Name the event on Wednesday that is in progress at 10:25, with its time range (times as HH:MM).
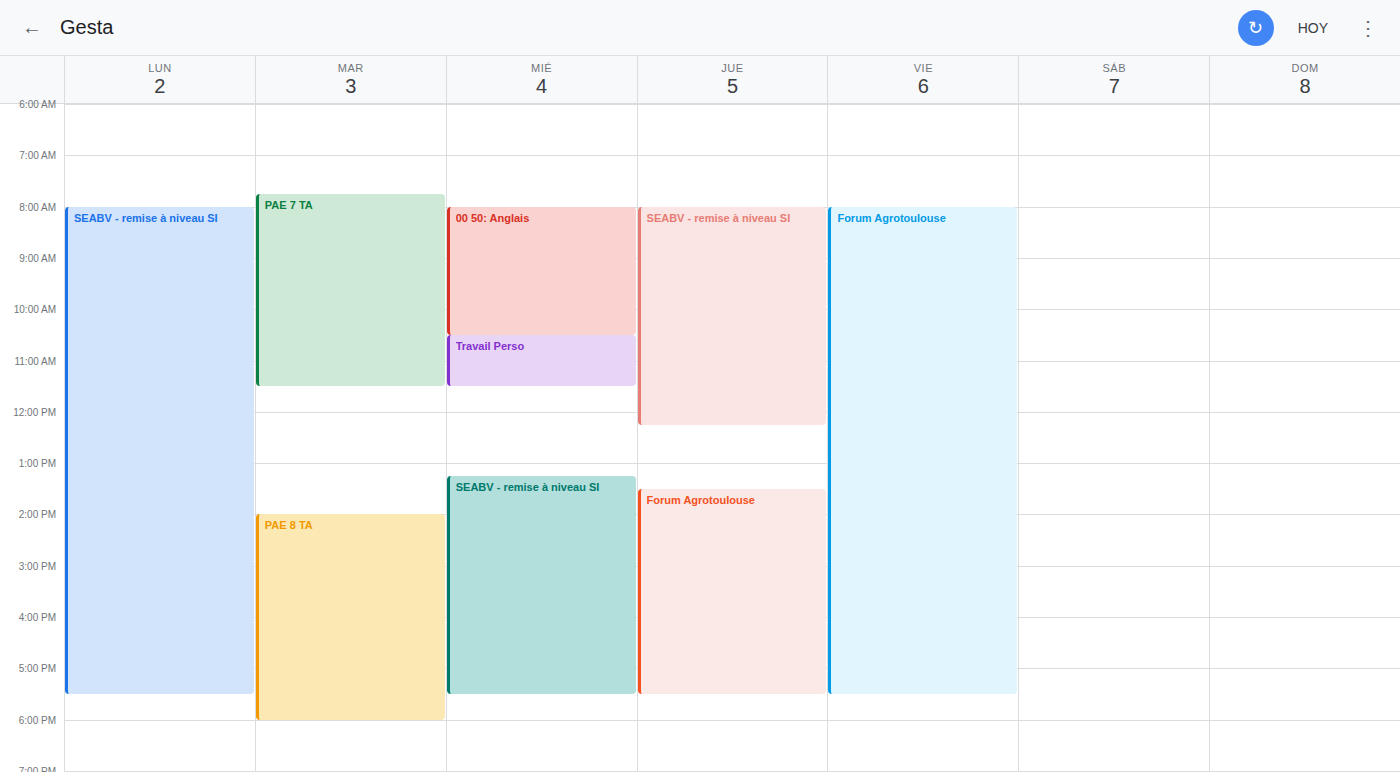
"00 50: Anglais", 08:00 to 10:30